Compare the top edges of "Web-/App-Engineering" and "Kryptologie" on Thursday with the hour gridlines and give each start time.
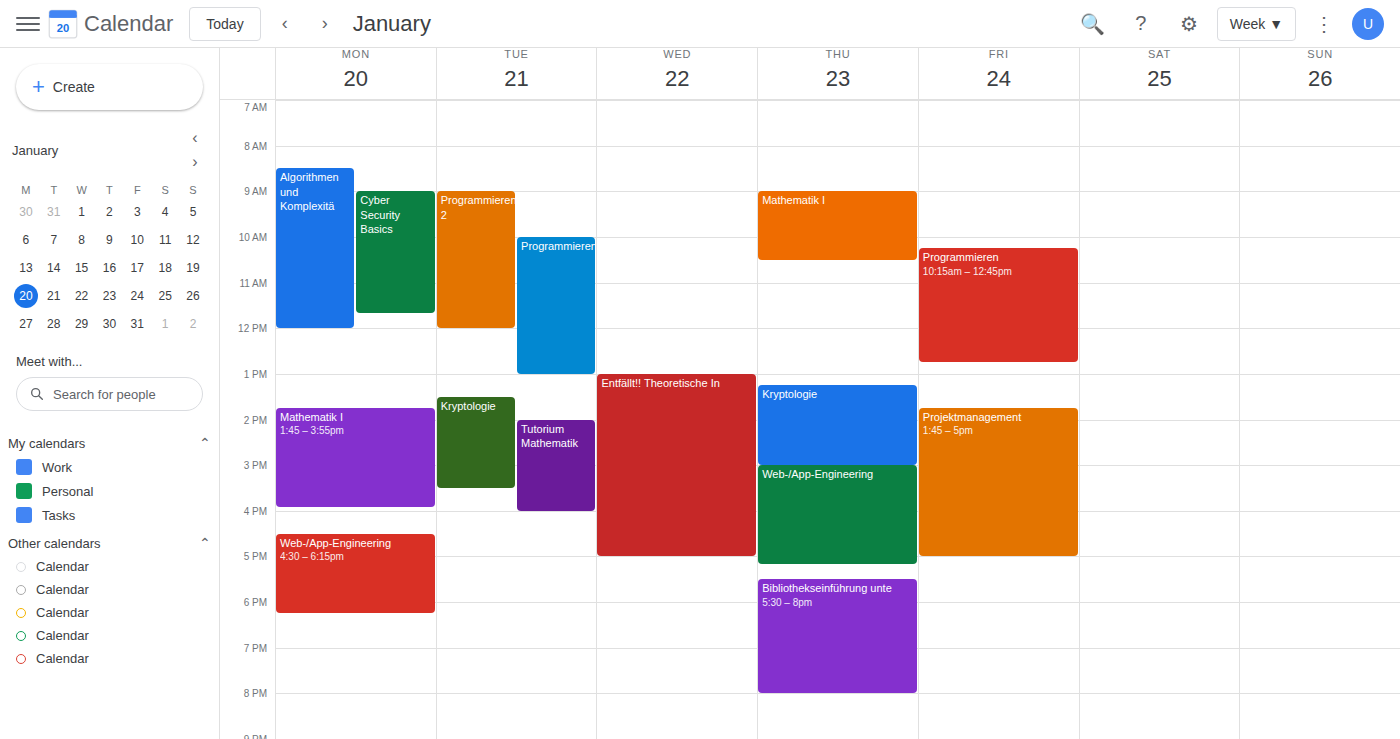
"Web-/App-Engineering": 3:00 PM, exactly on the 3 PM line. "Kryptologie": 1:15 PM, neither: a quarter of the way from the 1 PM line to the 2 PM line.